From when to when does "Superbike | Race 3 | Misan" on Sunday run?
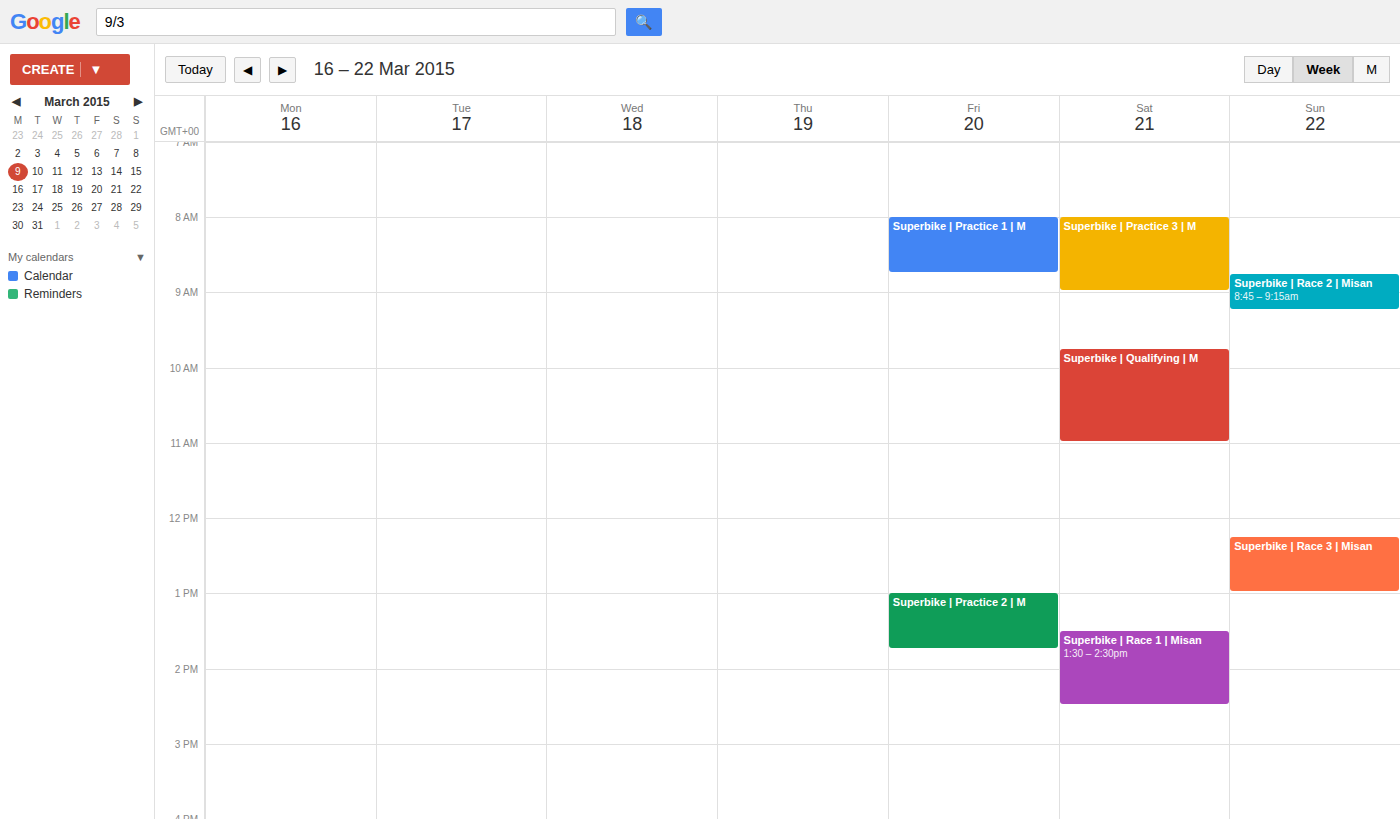
12:15 to 13:00